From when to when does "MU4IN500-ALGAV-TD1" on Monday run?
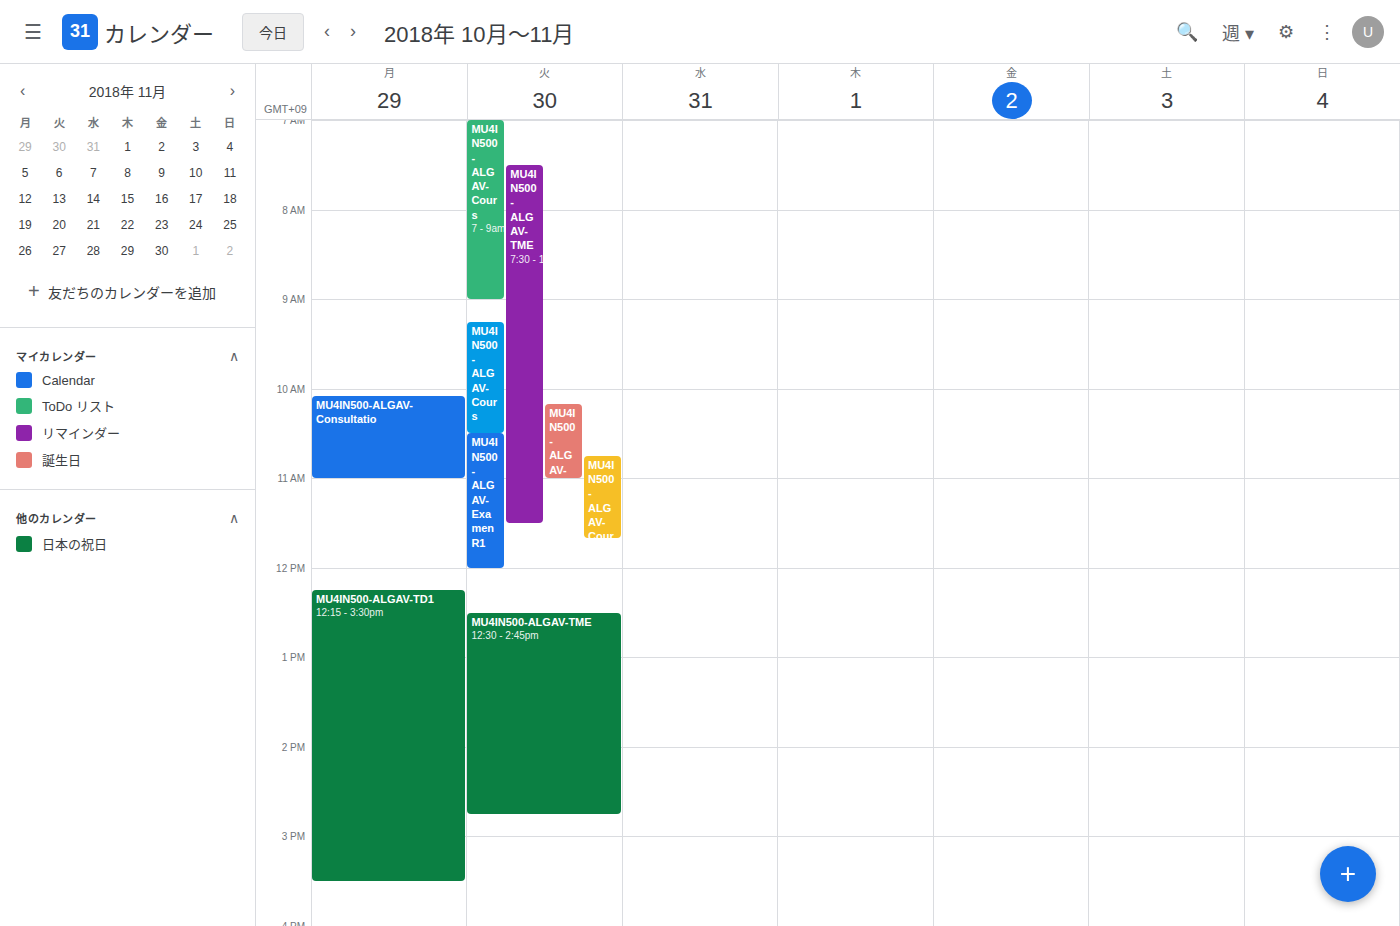
12:15 to 15:30